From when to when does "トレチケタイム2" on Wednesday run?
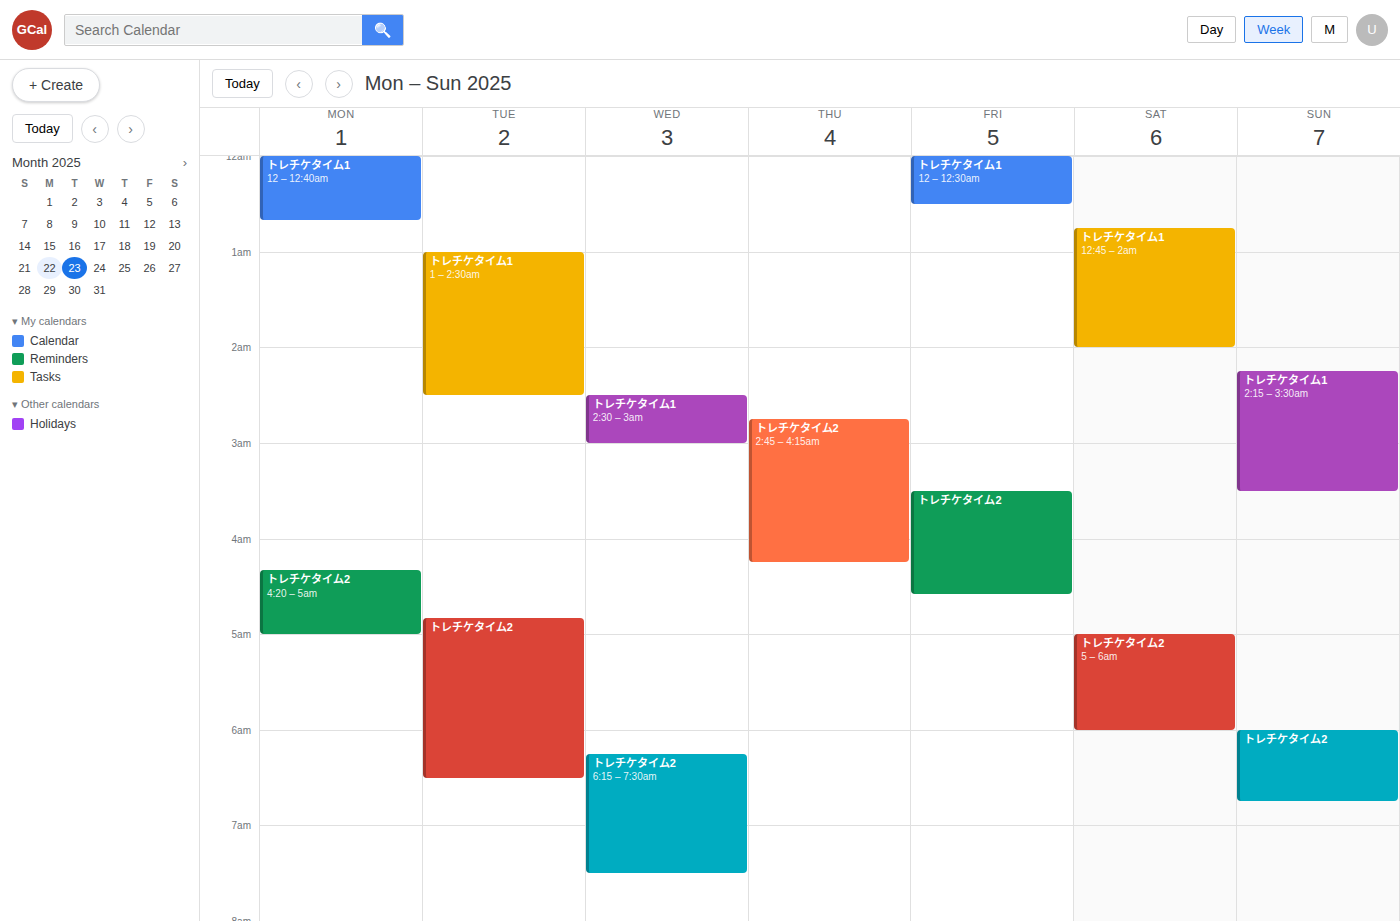
06:15 to 07:30